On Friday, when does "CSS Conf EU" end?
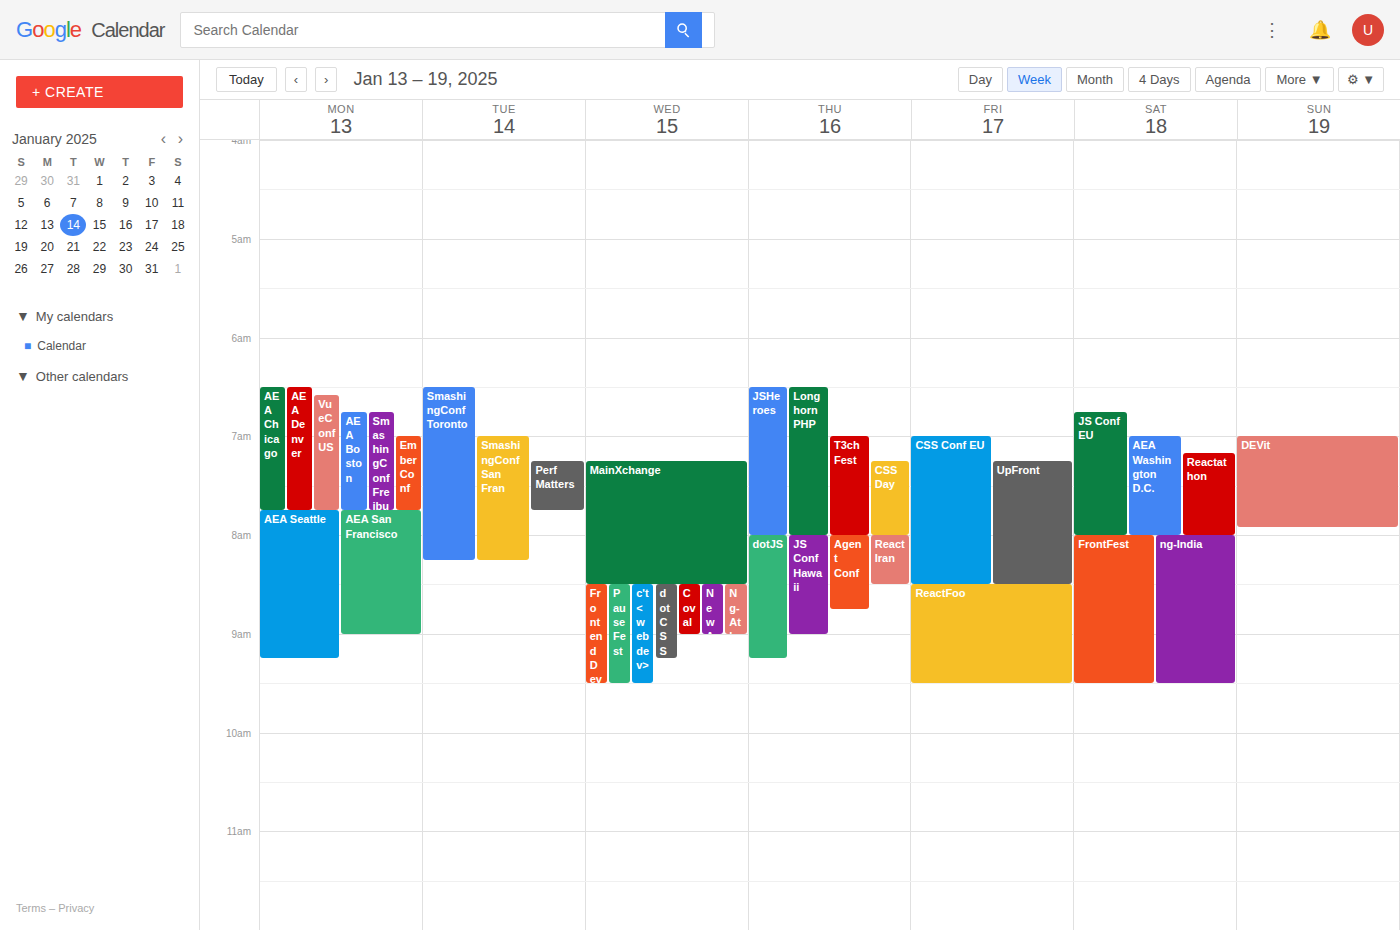
8:30 AM